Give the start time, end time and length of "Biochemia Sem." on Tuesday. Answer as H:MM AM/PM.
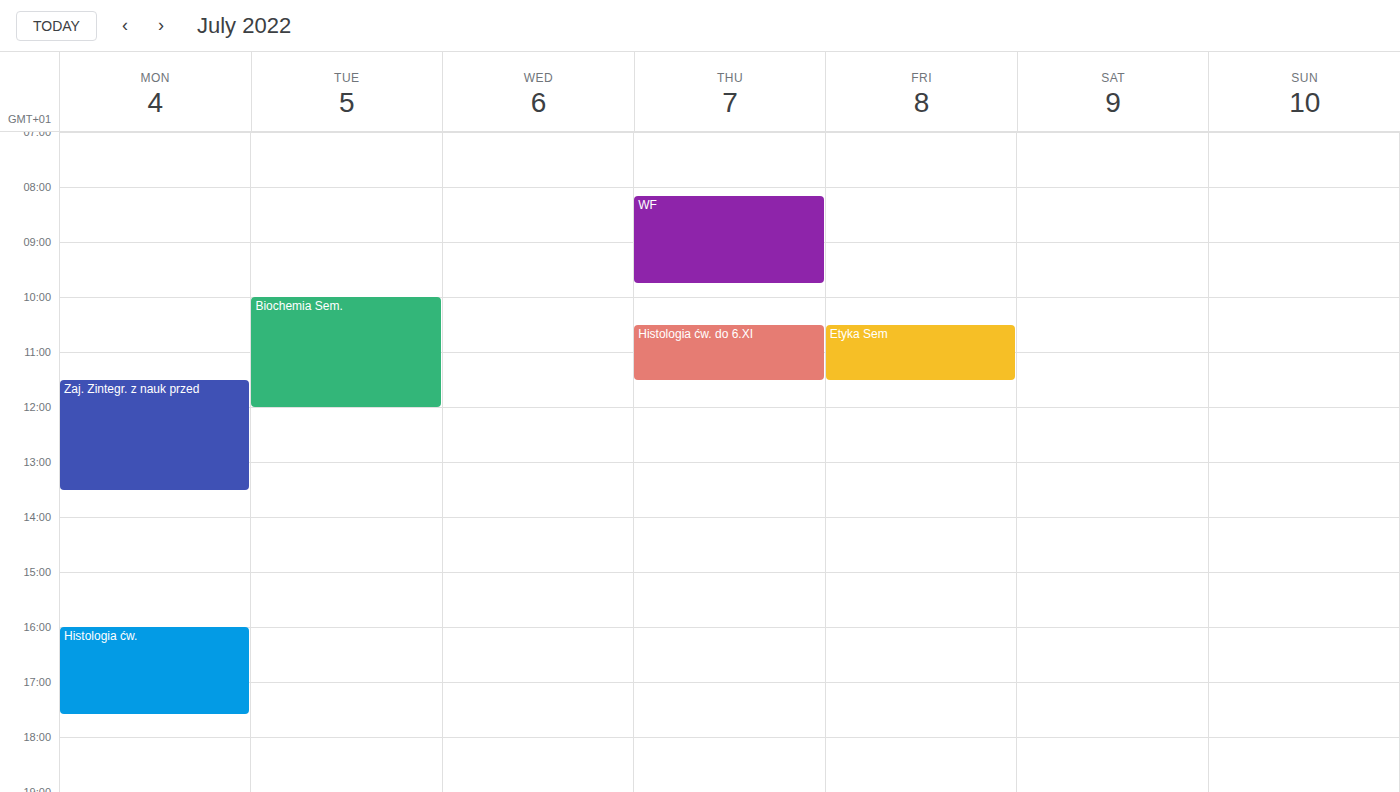
10:00 AM to 12:00 PM, 2 hours